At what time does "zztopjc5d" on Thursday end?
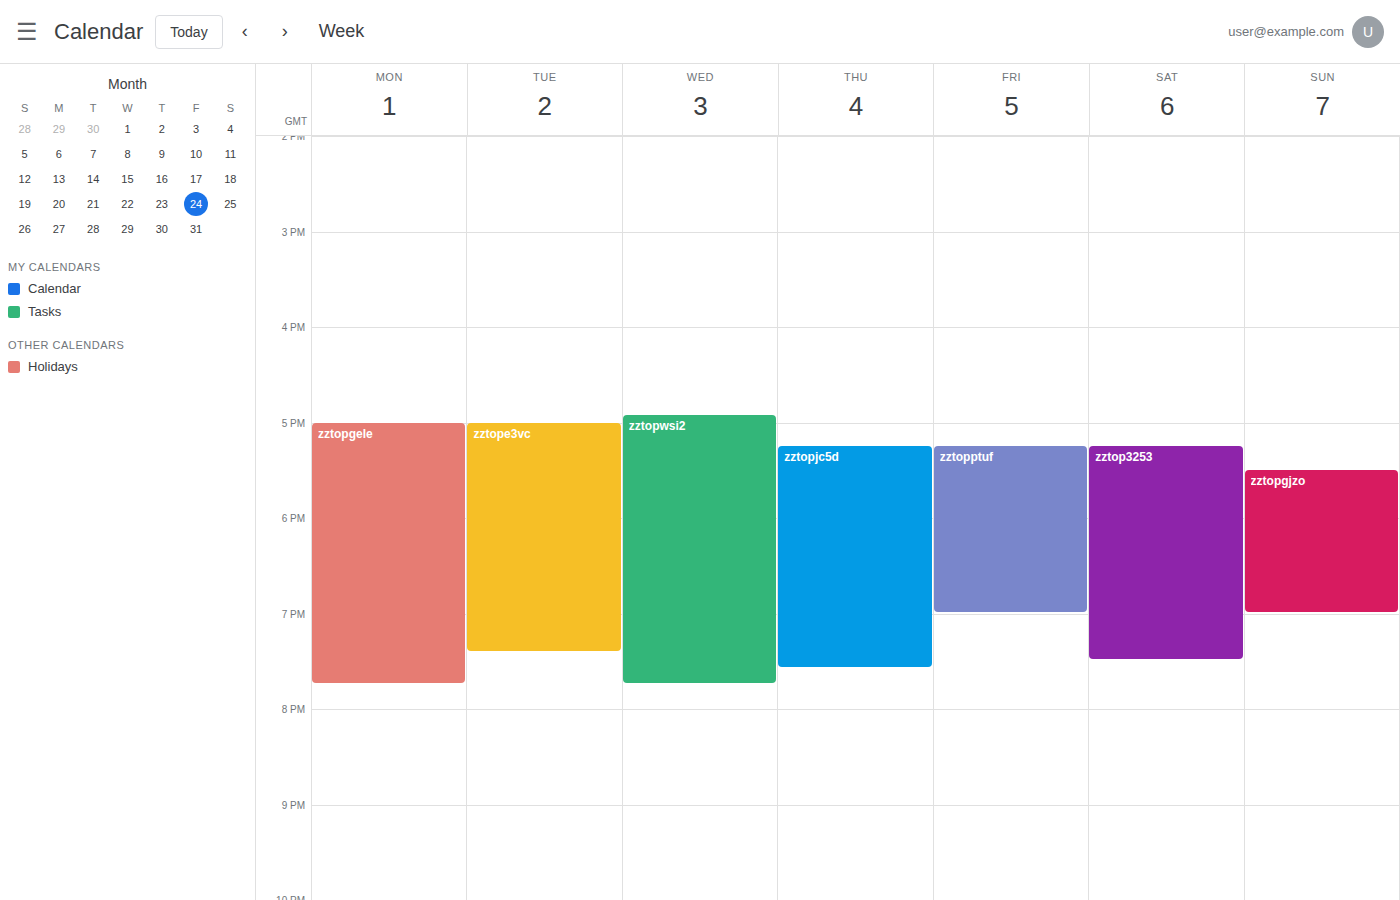
7:35 PM